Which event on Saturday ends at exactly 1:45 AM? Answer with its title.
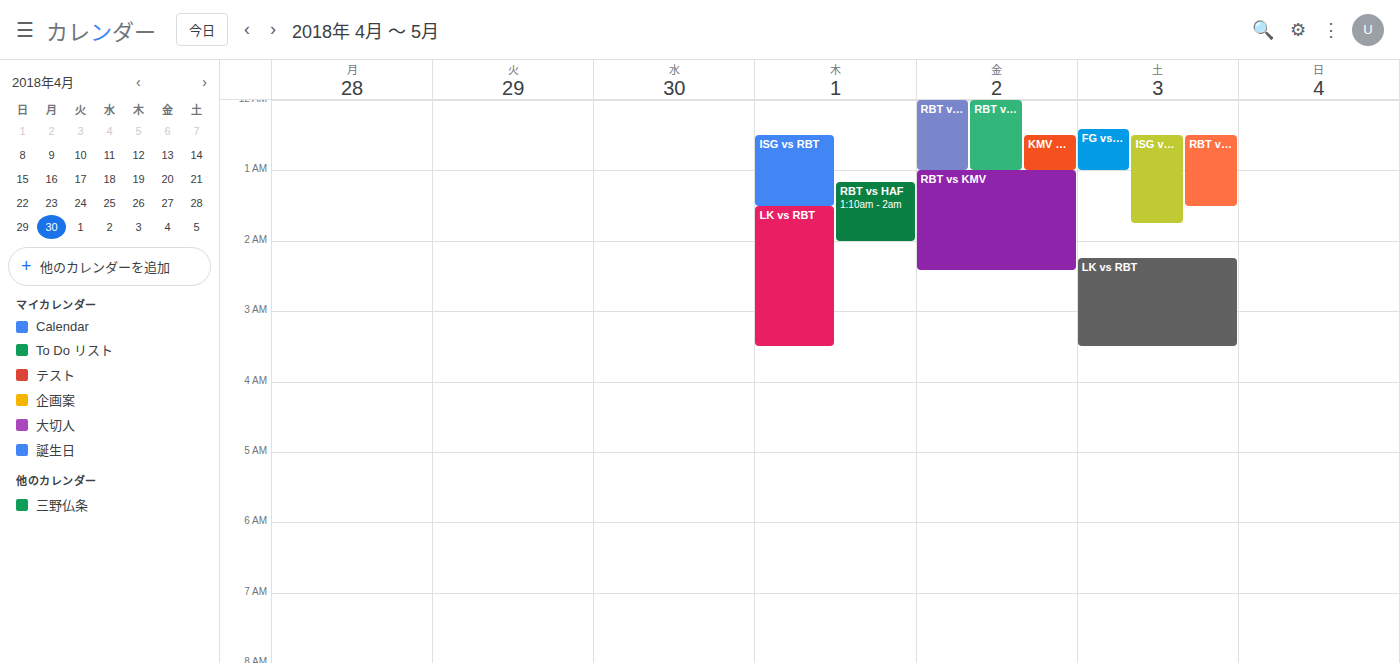
"ISG vs RBT"